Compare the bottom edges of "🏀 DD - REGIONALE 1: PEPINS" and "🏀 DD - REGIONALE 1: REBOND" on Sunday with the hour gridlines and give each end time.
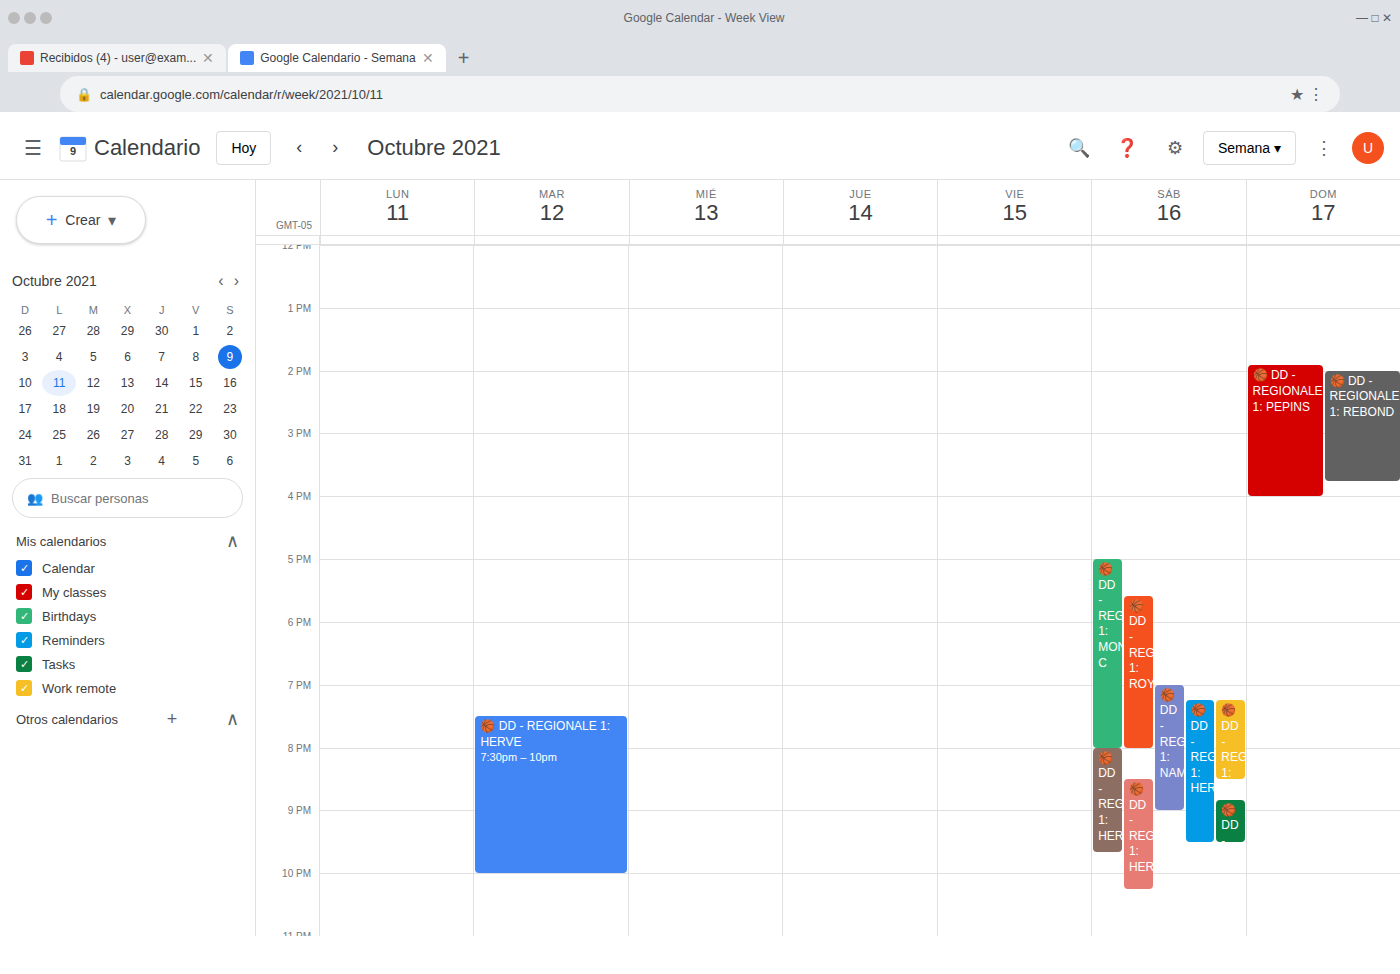
"🏀 DD - REGIONALE 1: PEPINS": 4:00 PM, exactly on the 4 PM line. "🏀 DD - REGIONALE 1: REBOND": 3:45 PM, neither: three quarters of the way from the 3 PM line to the 4 PM line.